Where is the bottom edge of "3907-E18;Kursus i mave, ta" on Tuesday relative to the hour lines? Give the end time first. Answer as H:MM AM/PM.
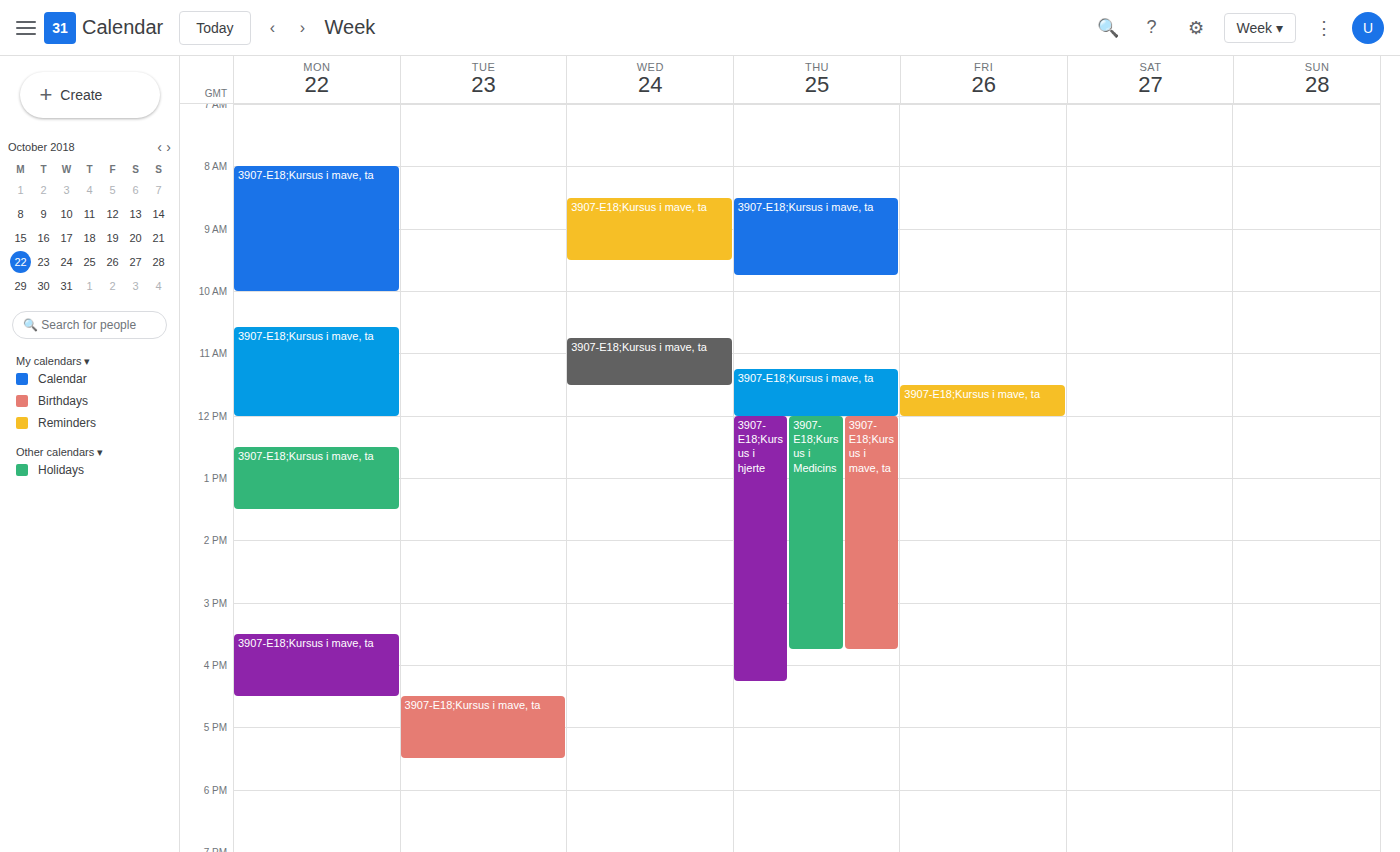
5:30 PM -- halfway between the 5 PM and 6 PM lines.